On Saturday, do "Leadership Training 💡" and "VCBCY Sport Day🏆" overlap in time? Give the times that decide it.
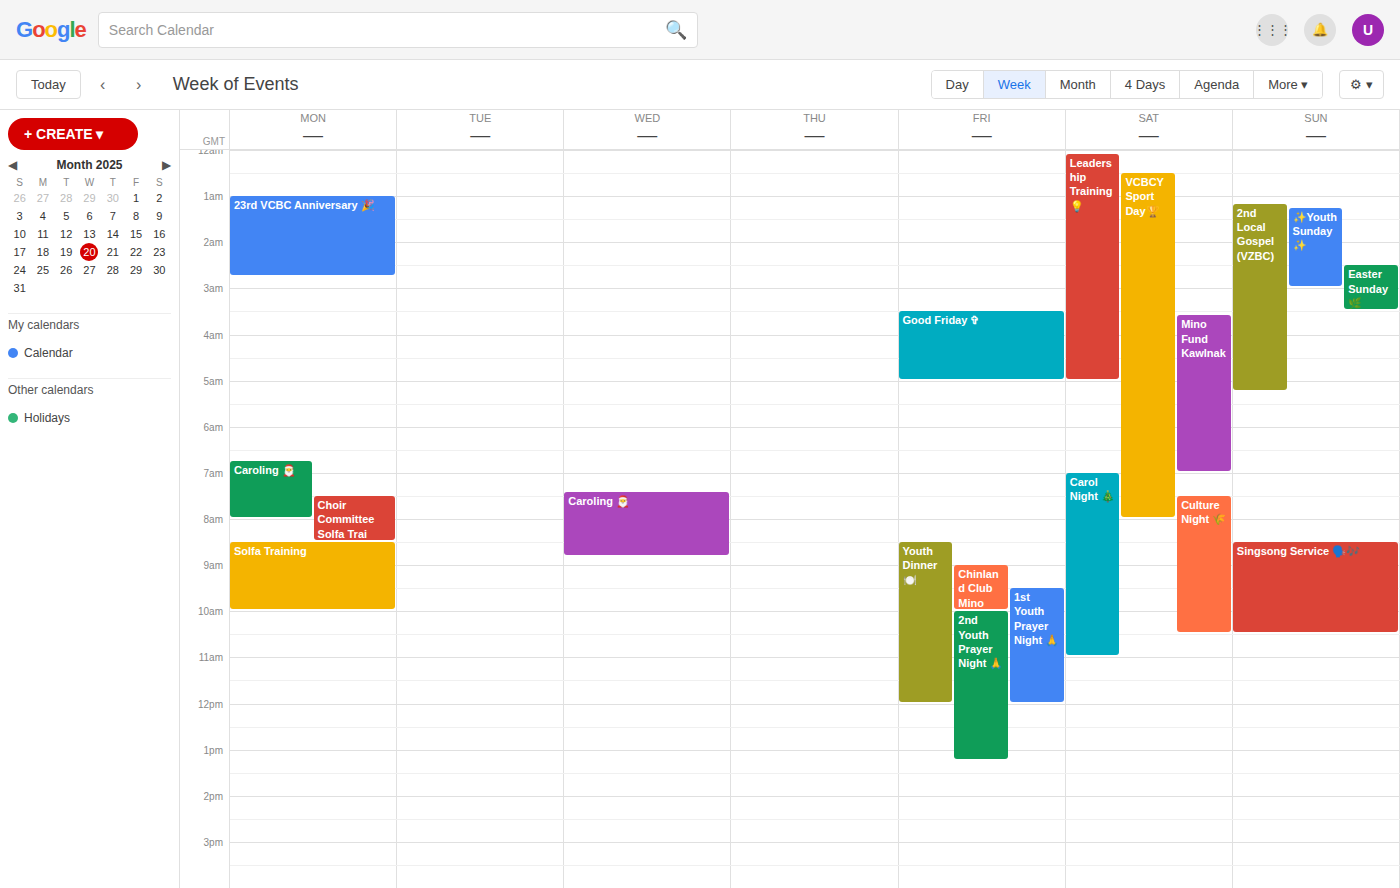
"VCBCY Sport Day🏆" starts at 12:30 AM, before "Leadership Training 💡" ends at 5:00 AM -- they overlap.